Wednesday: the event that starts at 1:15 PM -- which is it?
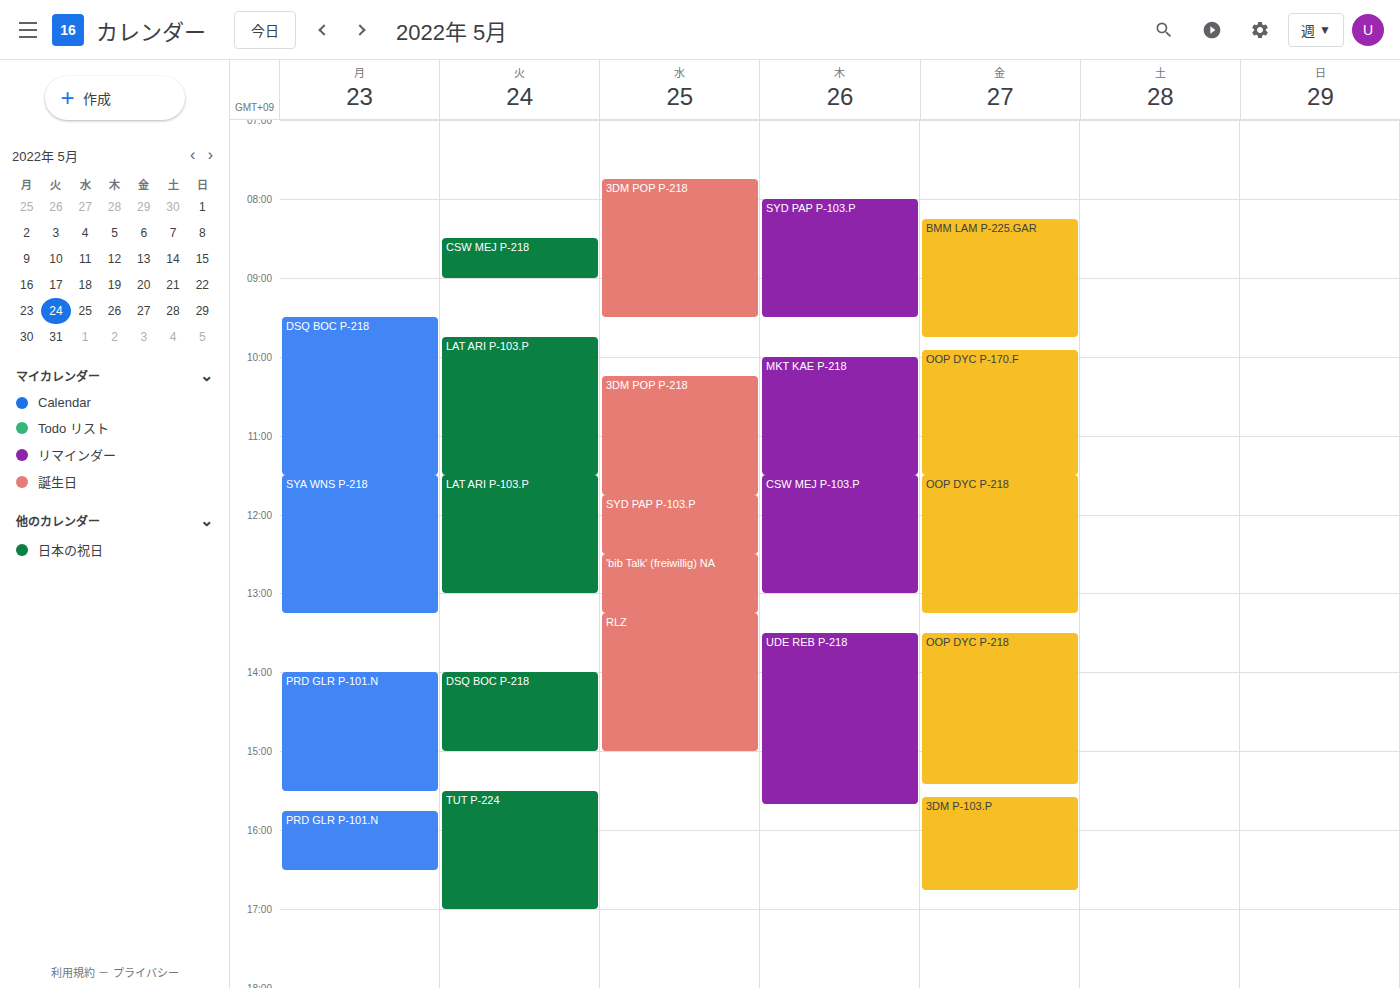
"RLZ"